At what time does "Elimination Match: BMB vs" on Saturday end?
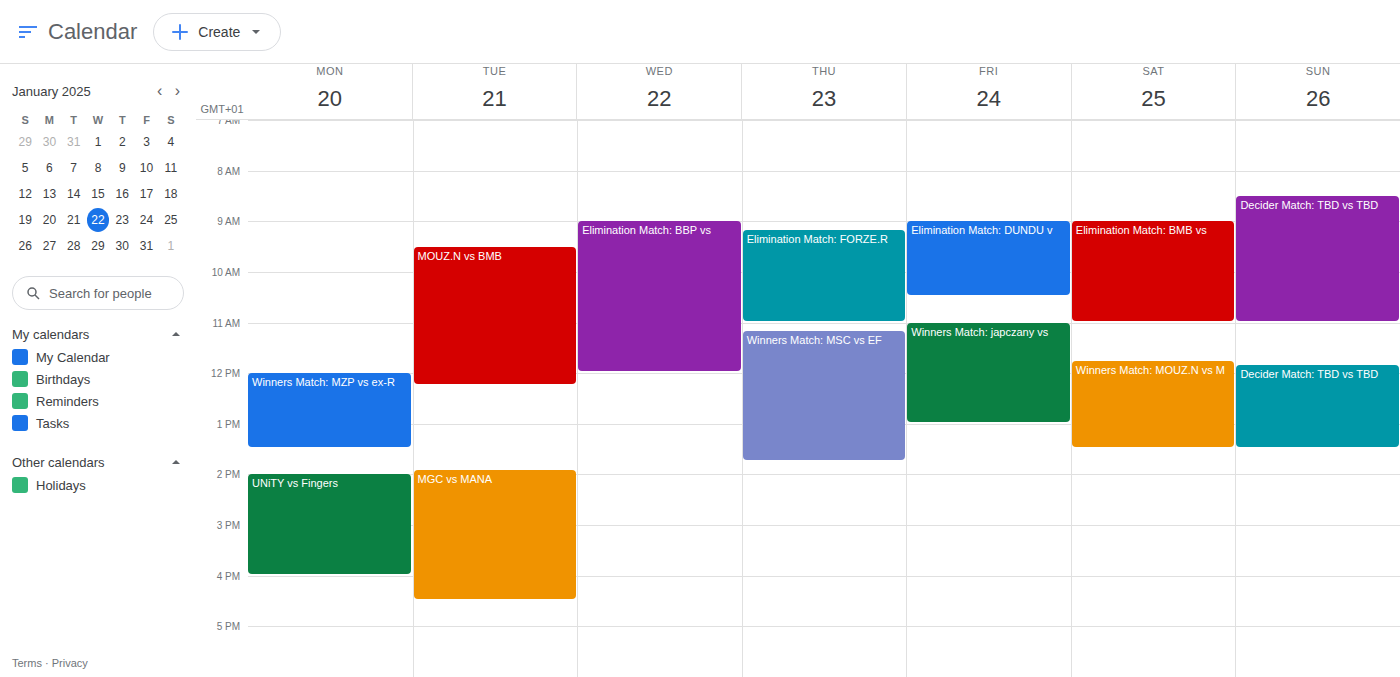
11:00 AM